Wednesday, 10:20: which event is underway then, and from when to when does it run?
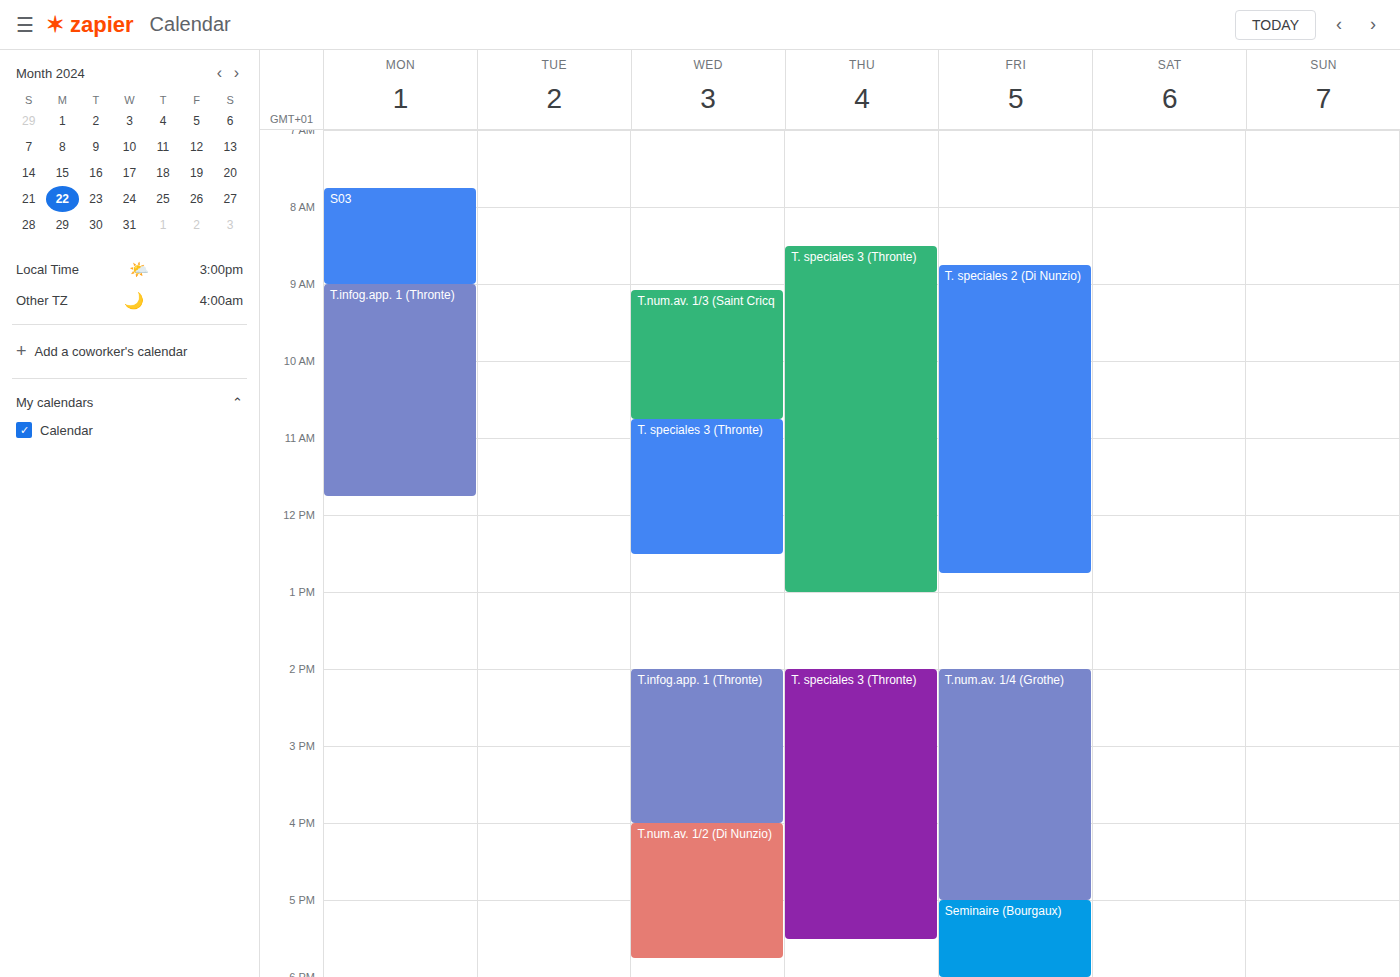
"T.num.av. 1/3 (Saint Cricq", 09:05 to 10:45